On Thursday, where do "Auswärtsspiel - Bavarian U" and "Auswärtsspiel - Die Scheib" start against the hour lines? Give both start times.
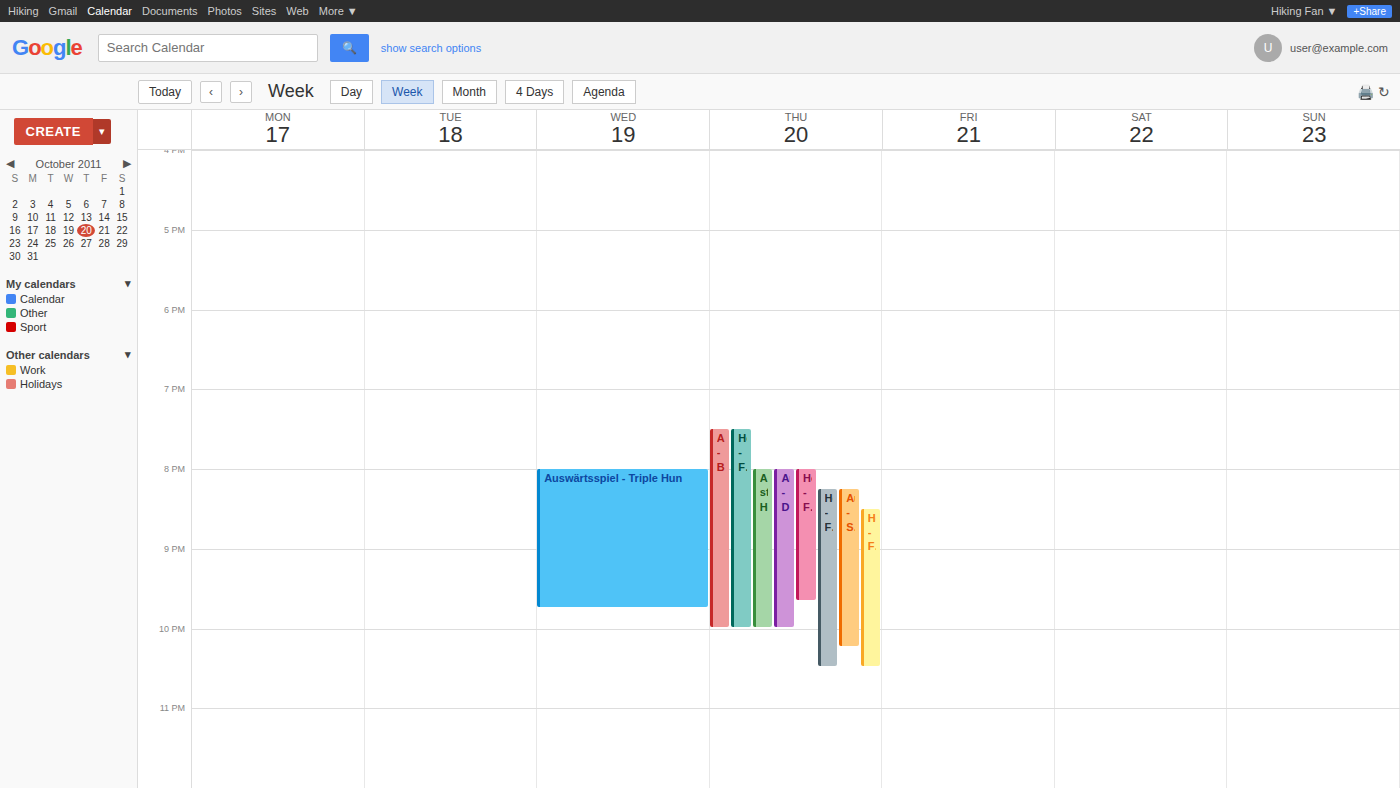
"Auswärtsspiel - Bavarian U": 19:30, halfway between the 19:00 and 20:00 lines. "Auswärtsspiel - Die Scheib": 20:00, exactly on the 20:00 line.